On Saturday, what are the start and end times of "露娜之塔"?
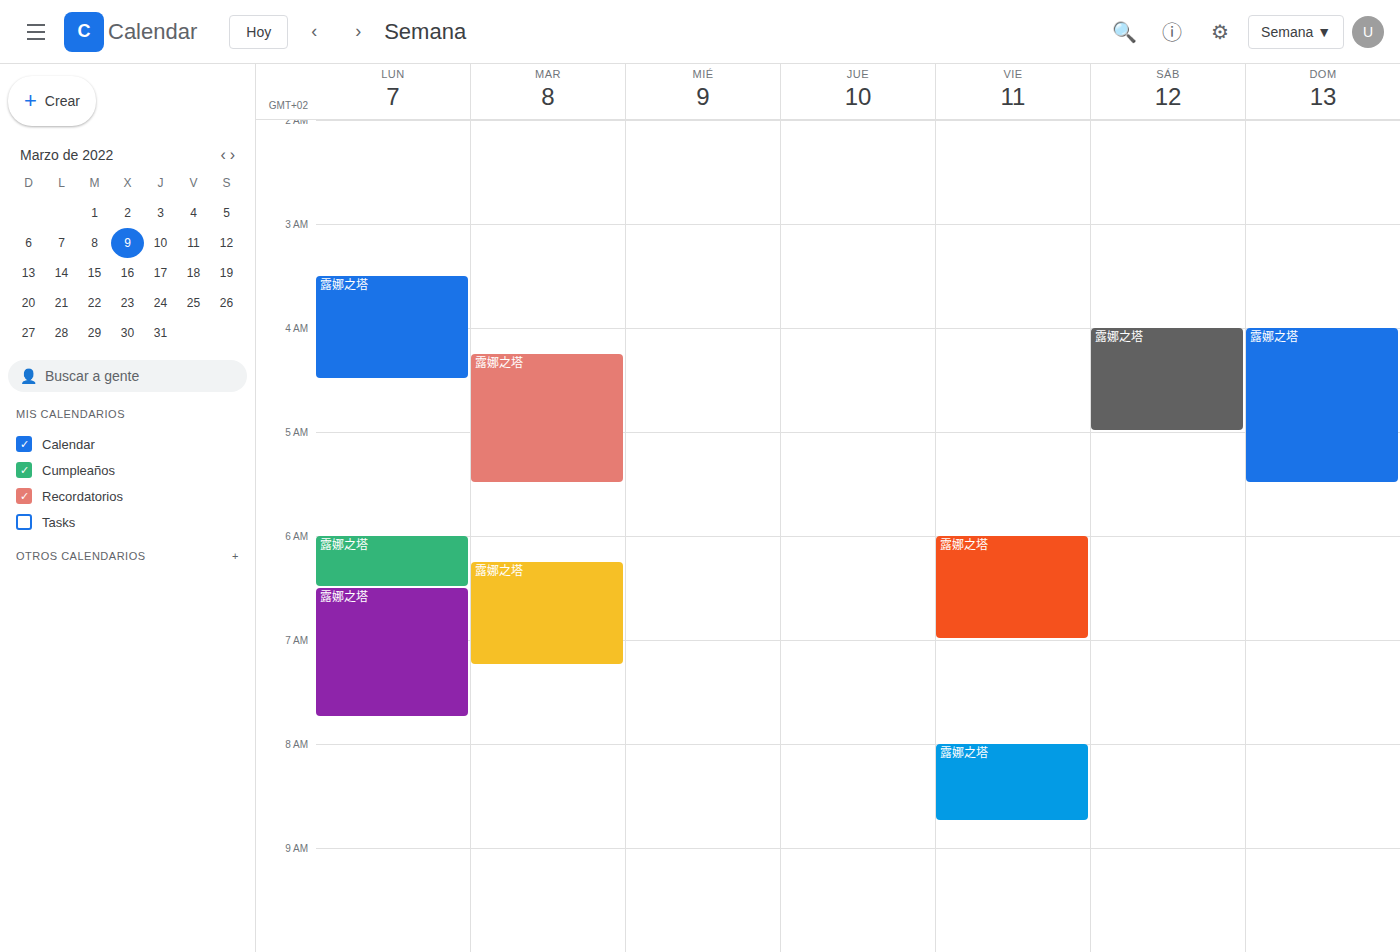
4:00 AM to 5:00 AM